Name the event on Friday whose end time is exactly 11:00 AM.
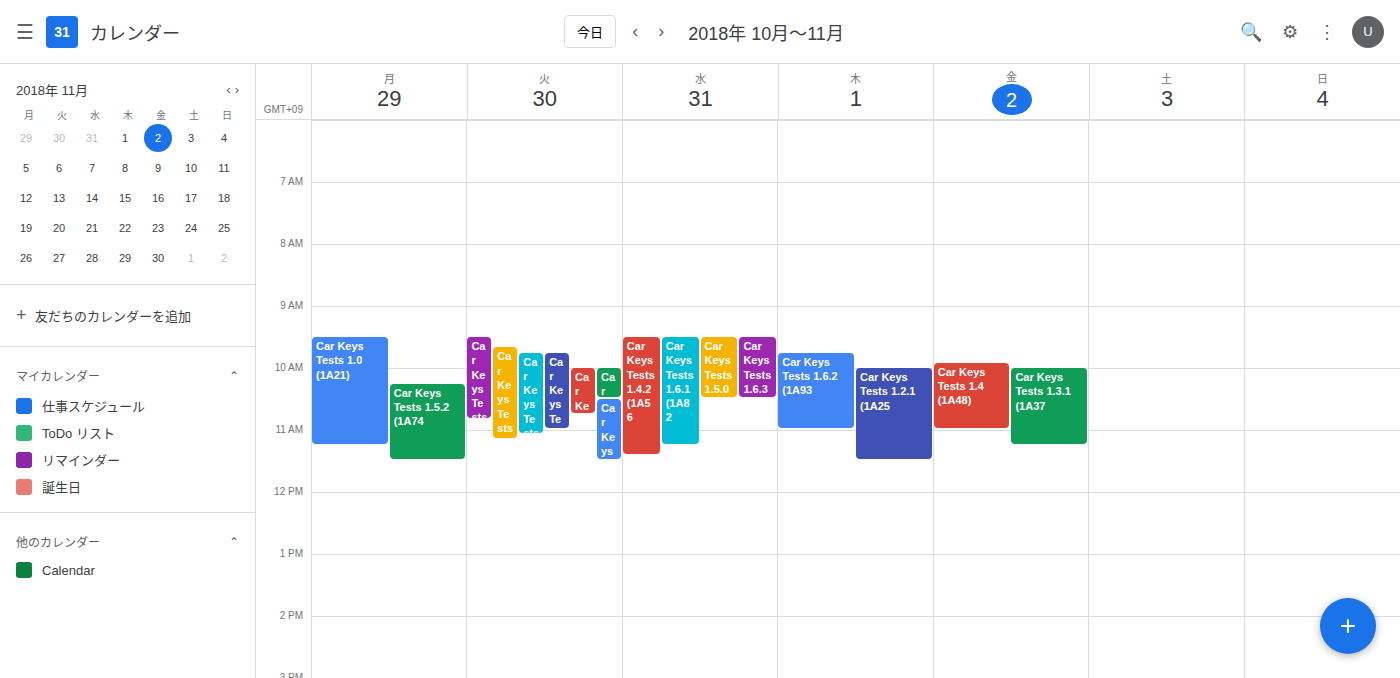
"Car Keys Tests 1.4 (1A48)"